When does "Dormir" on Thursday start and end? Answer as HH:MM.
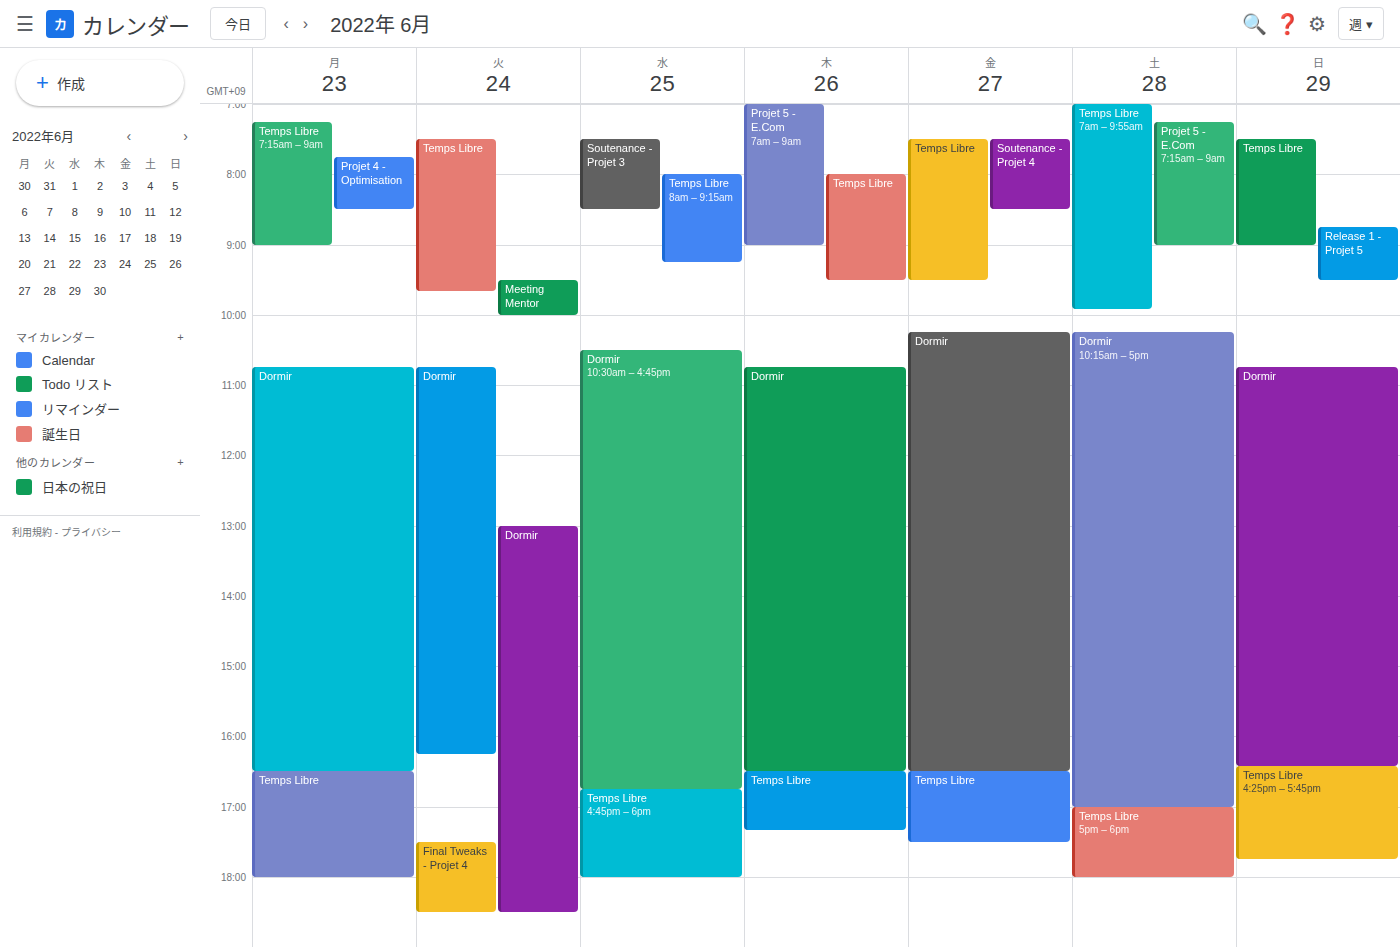
10:45 to 16:30